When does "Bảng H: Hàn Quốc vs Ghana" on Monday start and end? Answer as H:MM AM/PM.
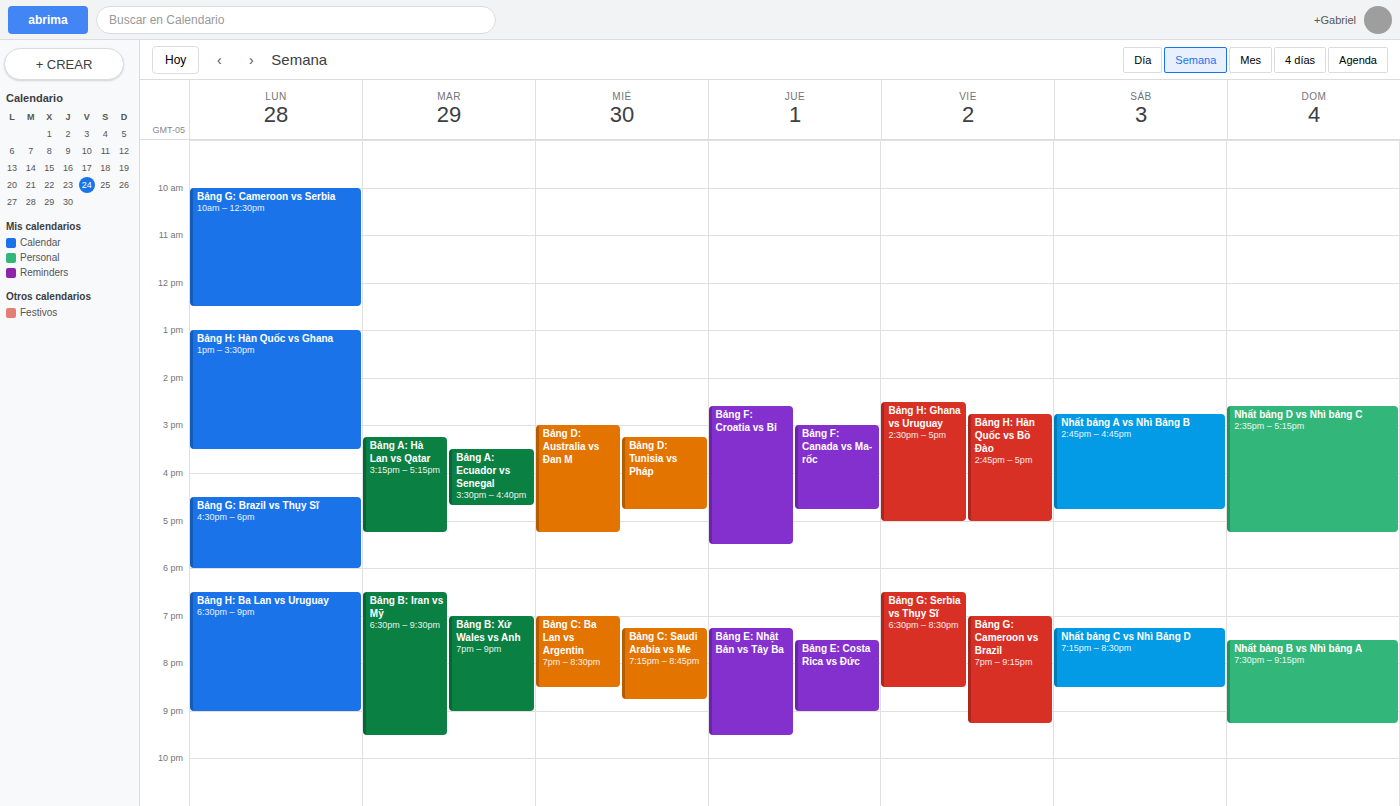
1:00 PM to 3:30 PM